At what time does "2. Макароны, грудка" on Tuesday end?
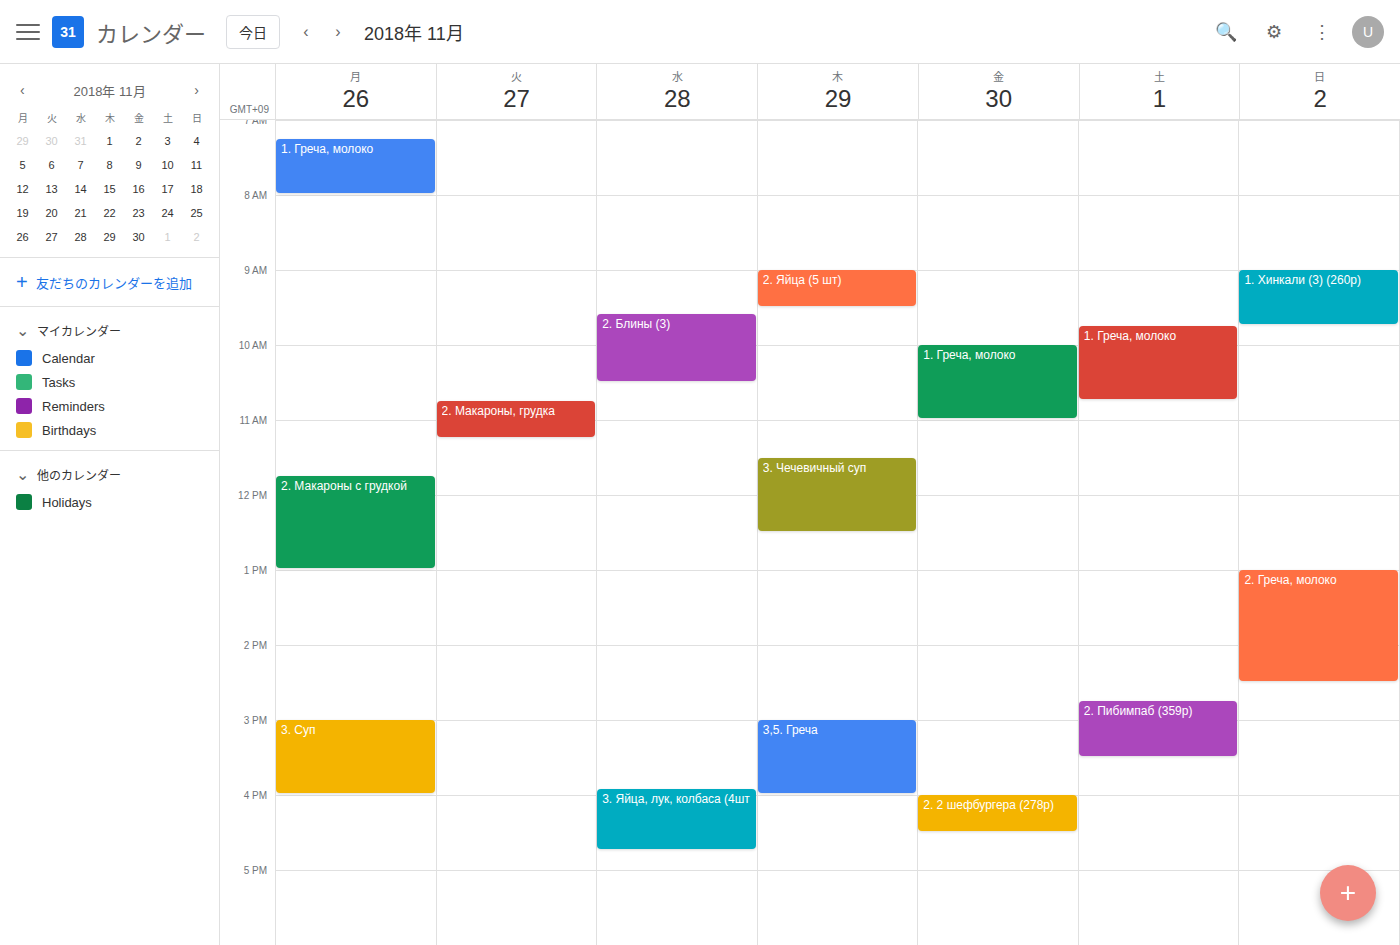
11:15 AM